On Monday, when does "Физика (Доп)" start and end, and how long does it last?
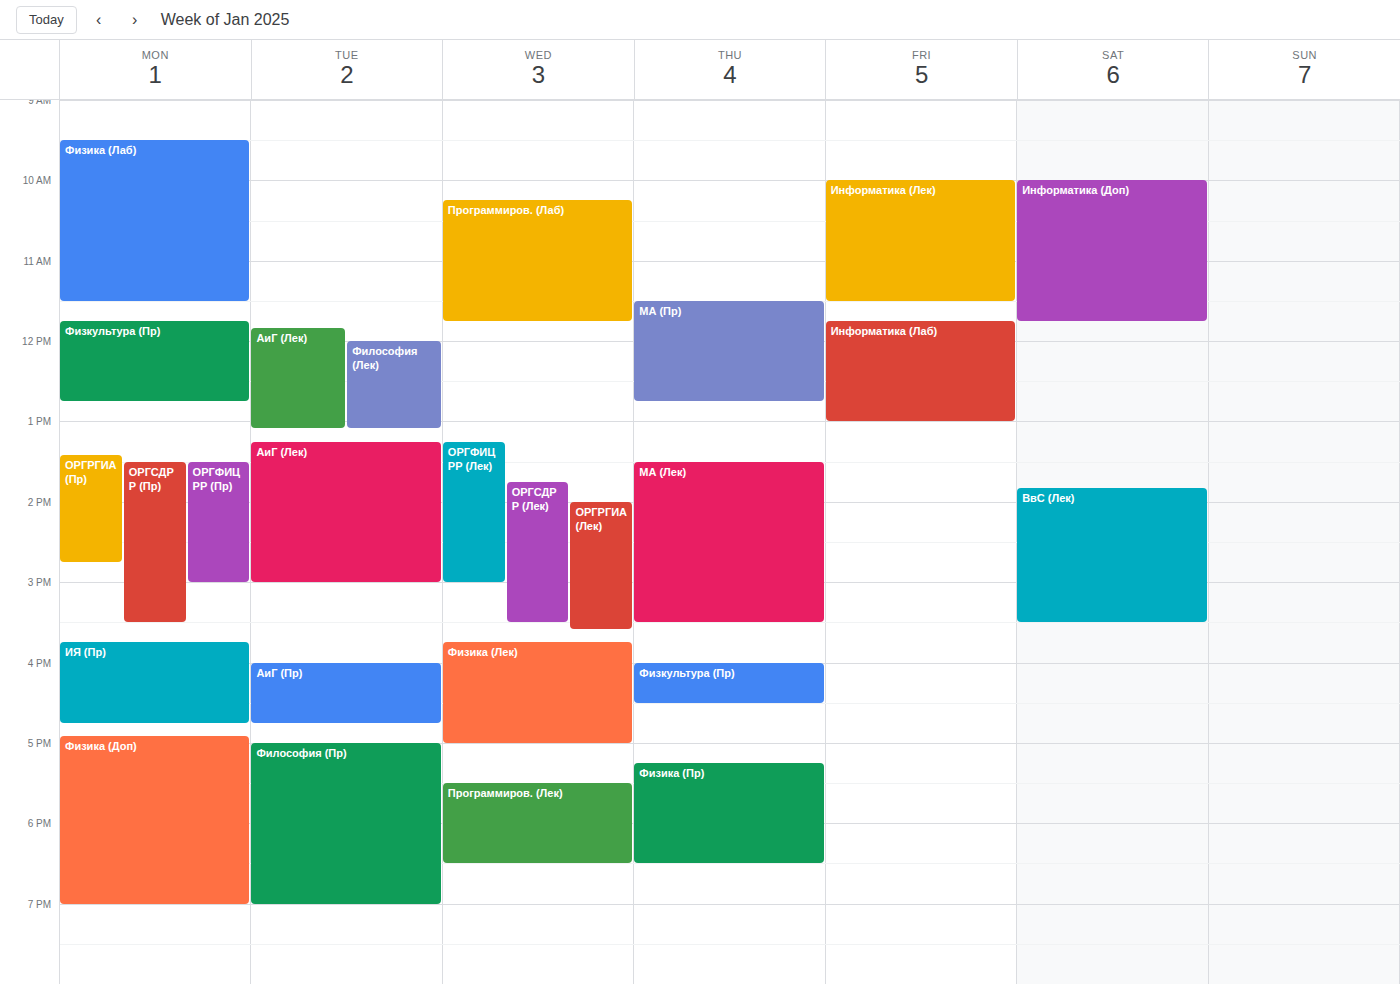
4:55 PM to 7:00 PM, 2 hours 5 minutes